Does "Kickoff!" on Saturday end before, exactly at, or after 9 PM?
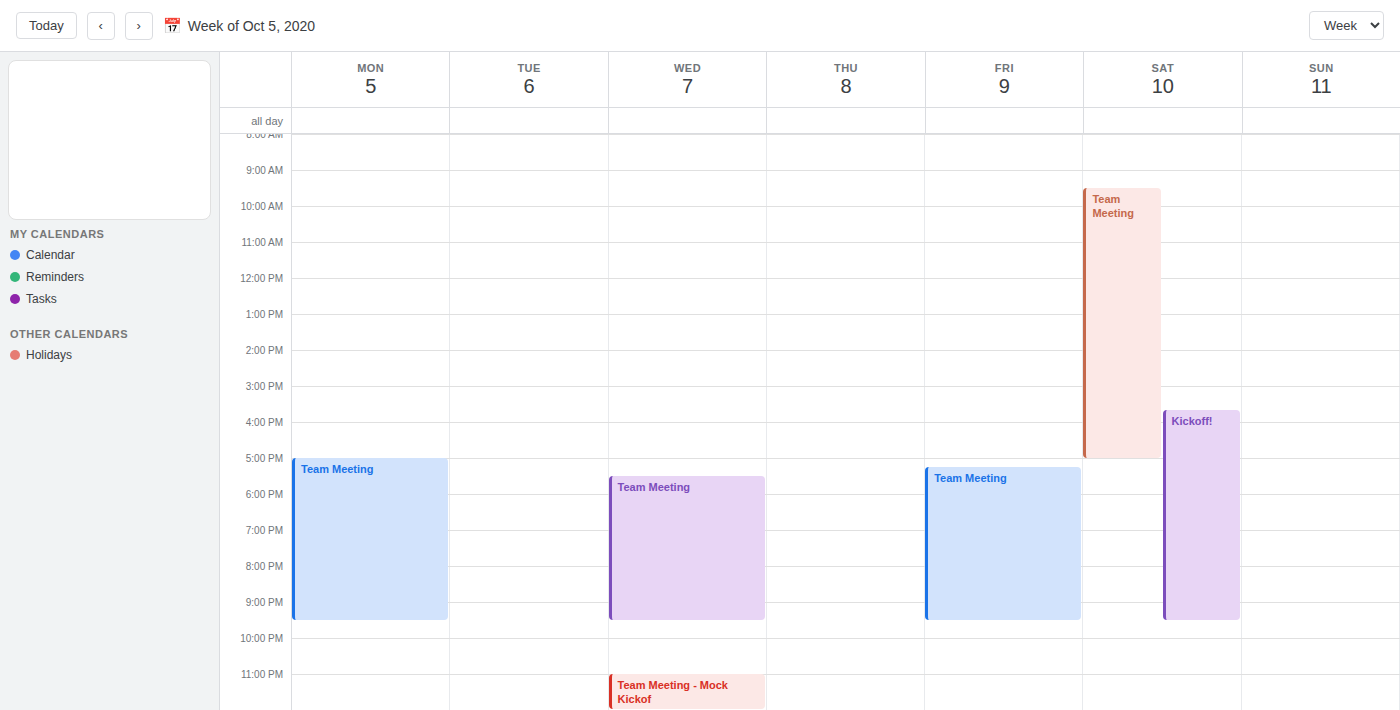
9:30 PM -- after 9 PM, 30 minutes below the 9 PM line.